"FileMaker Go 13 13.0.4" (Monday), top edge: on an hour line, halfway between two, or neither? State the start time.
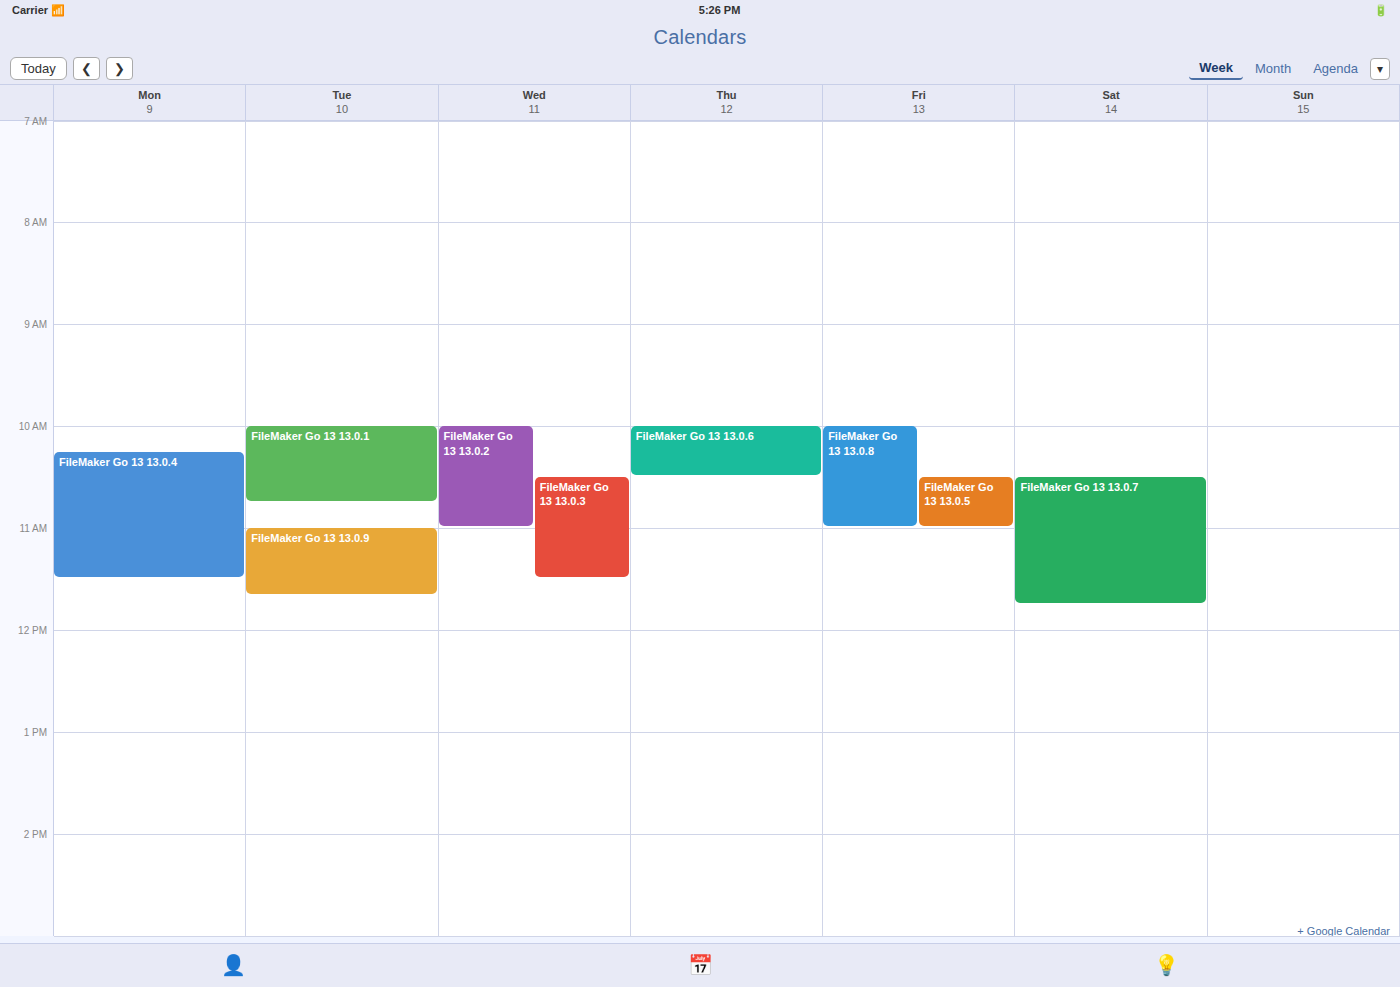
10:15 -- neither: a quarter of the way from the 10:00 line to the 11:00 line.